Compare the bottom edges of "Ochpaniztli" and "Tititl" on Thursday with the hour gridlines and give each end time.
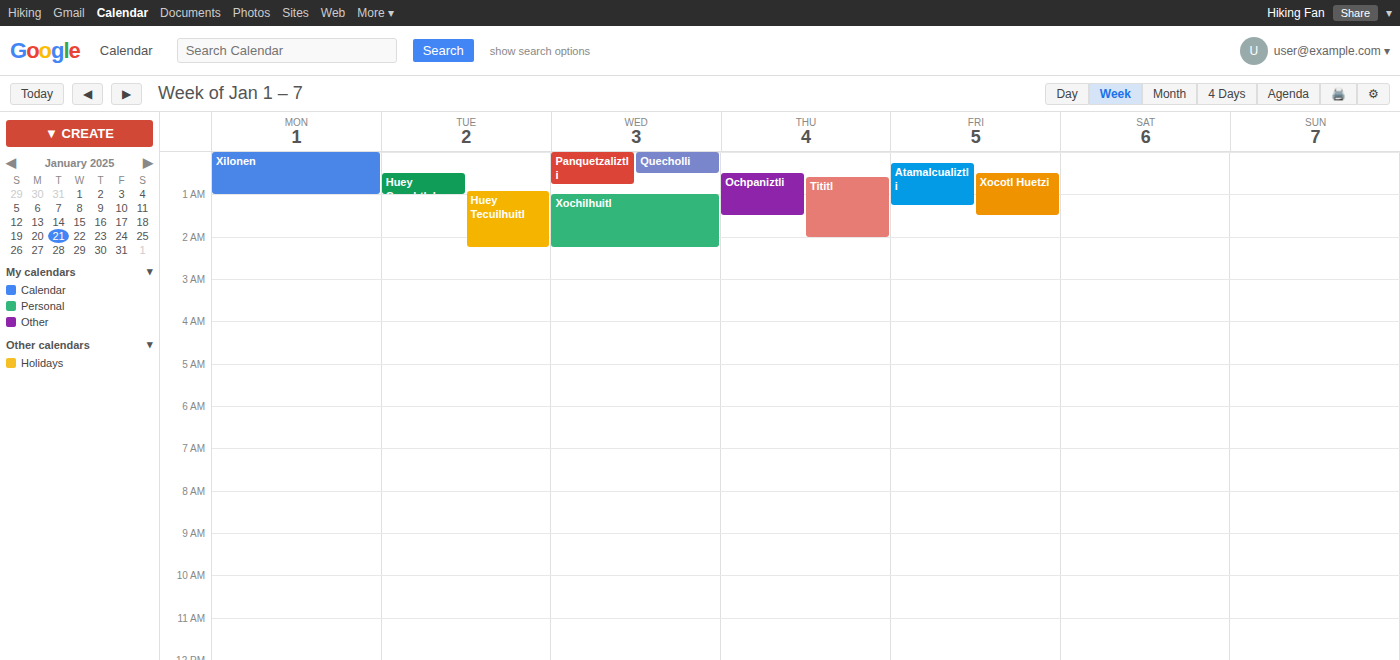
"Ochpaniztli": 01:30, halfway between the 01:00 and 02:00 lines. "Tititl": 02:00, exactly on the 02:00 line.